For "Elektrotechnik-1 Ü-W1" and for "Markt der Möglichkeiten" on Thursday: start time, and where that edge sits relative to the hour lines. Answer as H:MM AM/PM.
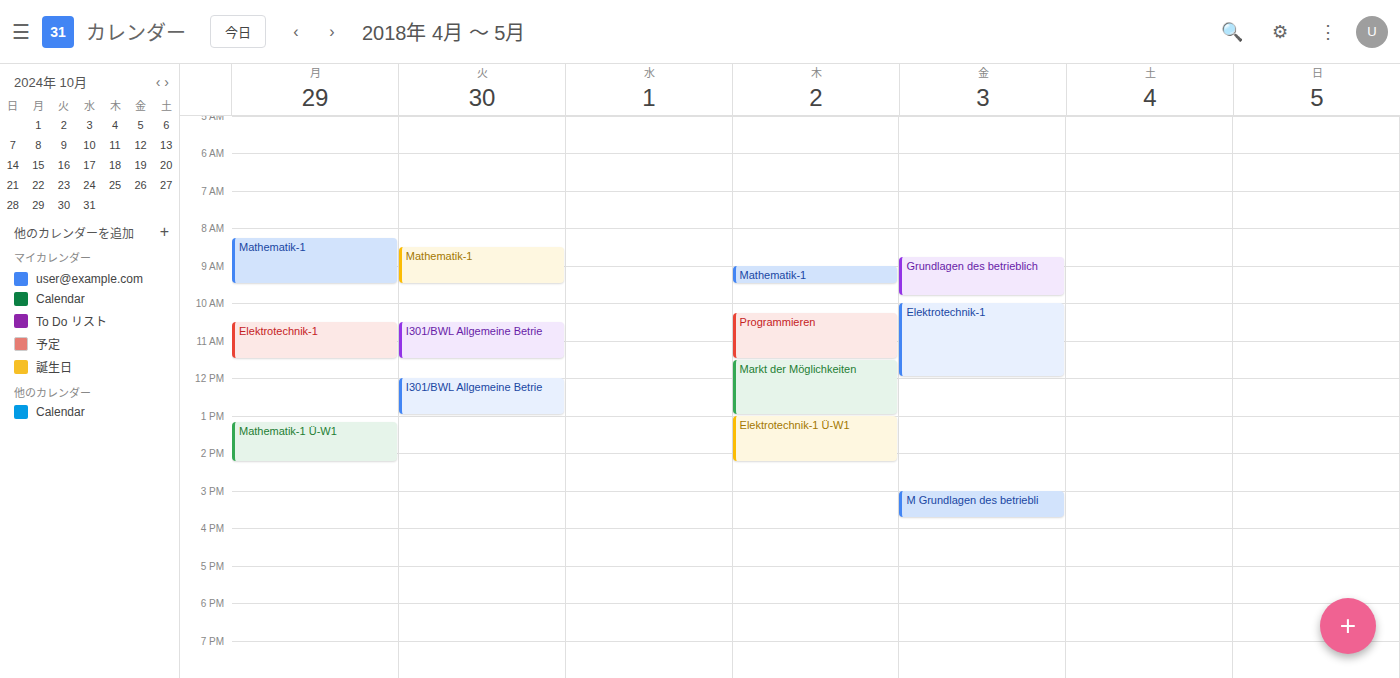
"Elektrotechnik-1 Ü-W1": 1:00 PM, exactly on the 1 PM line. "Markt der Möglichkeiten": 11:30 AM, halfway between the 11 AM and 12 PM lines.